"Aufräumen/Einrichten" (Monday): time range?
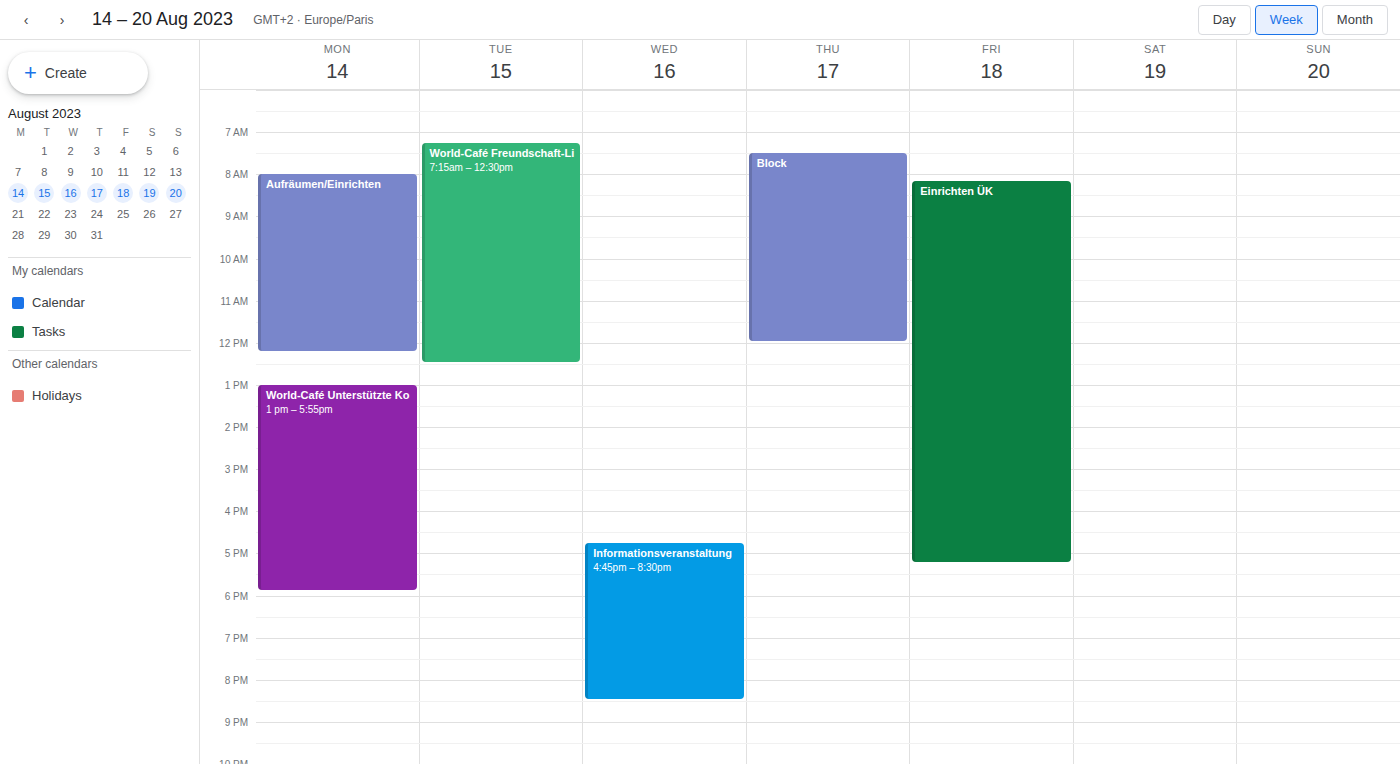
8:00 AM to 12:15 PM